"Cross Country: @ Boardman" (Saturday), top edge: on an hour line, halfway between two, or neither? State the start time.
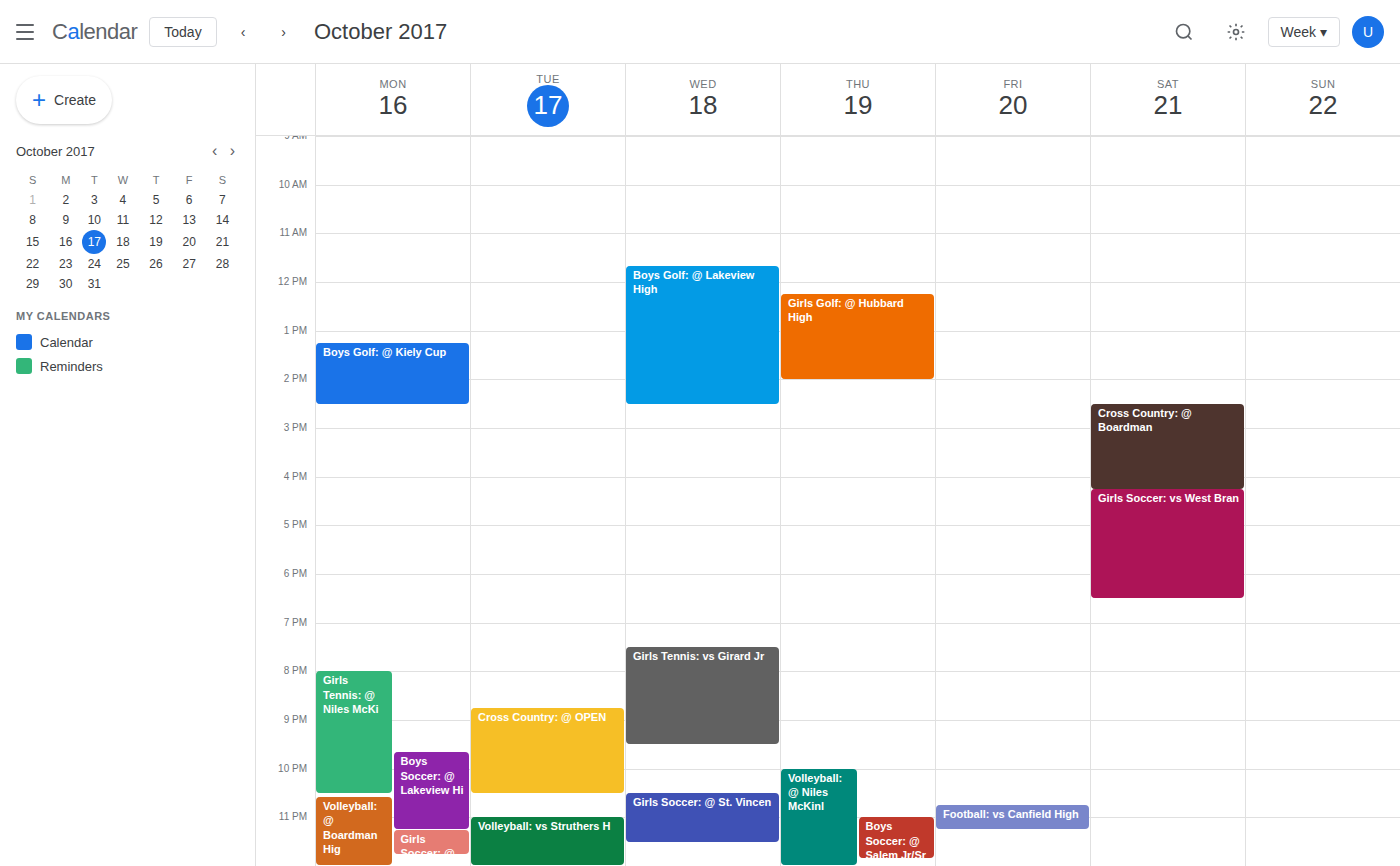
2:30 PM -- halfway between the 2 PM and 3 PM lines.